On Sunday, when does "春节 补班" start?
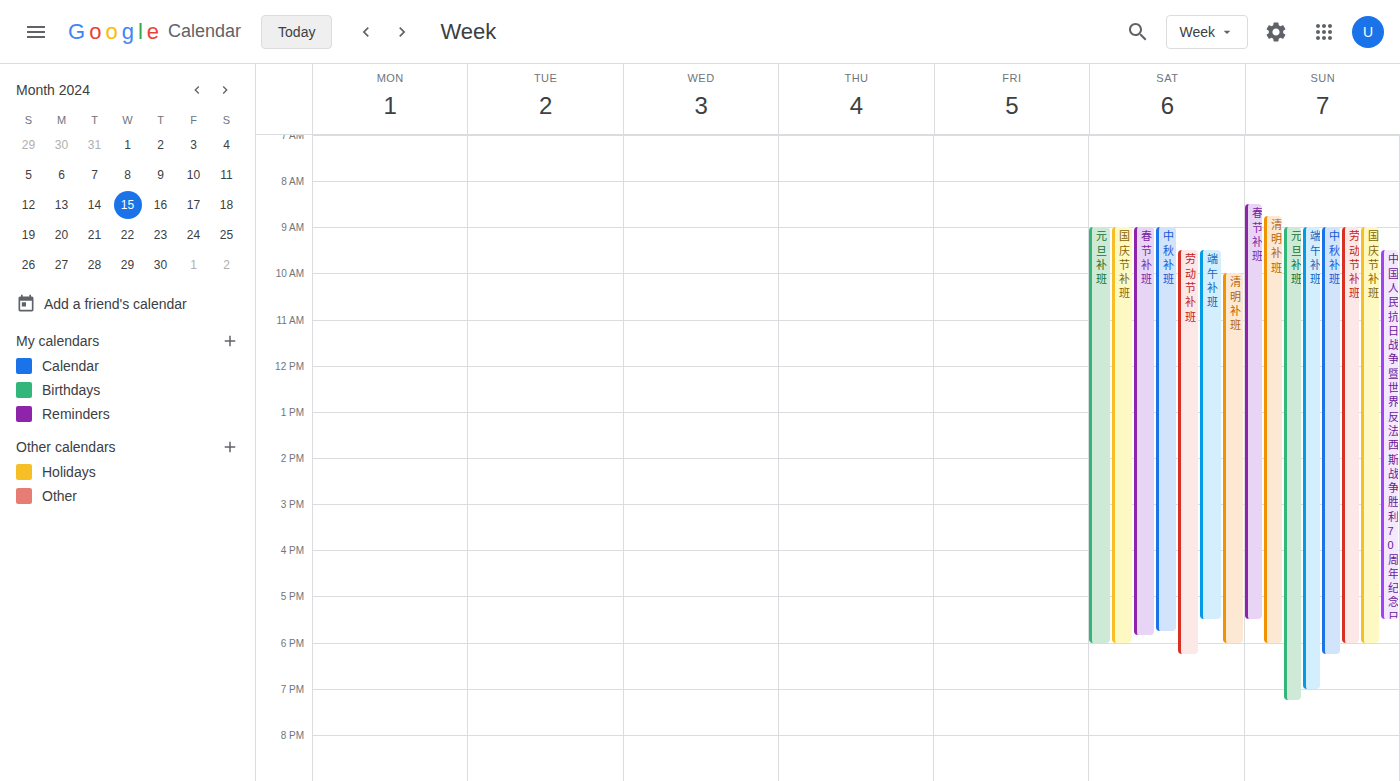
08:30